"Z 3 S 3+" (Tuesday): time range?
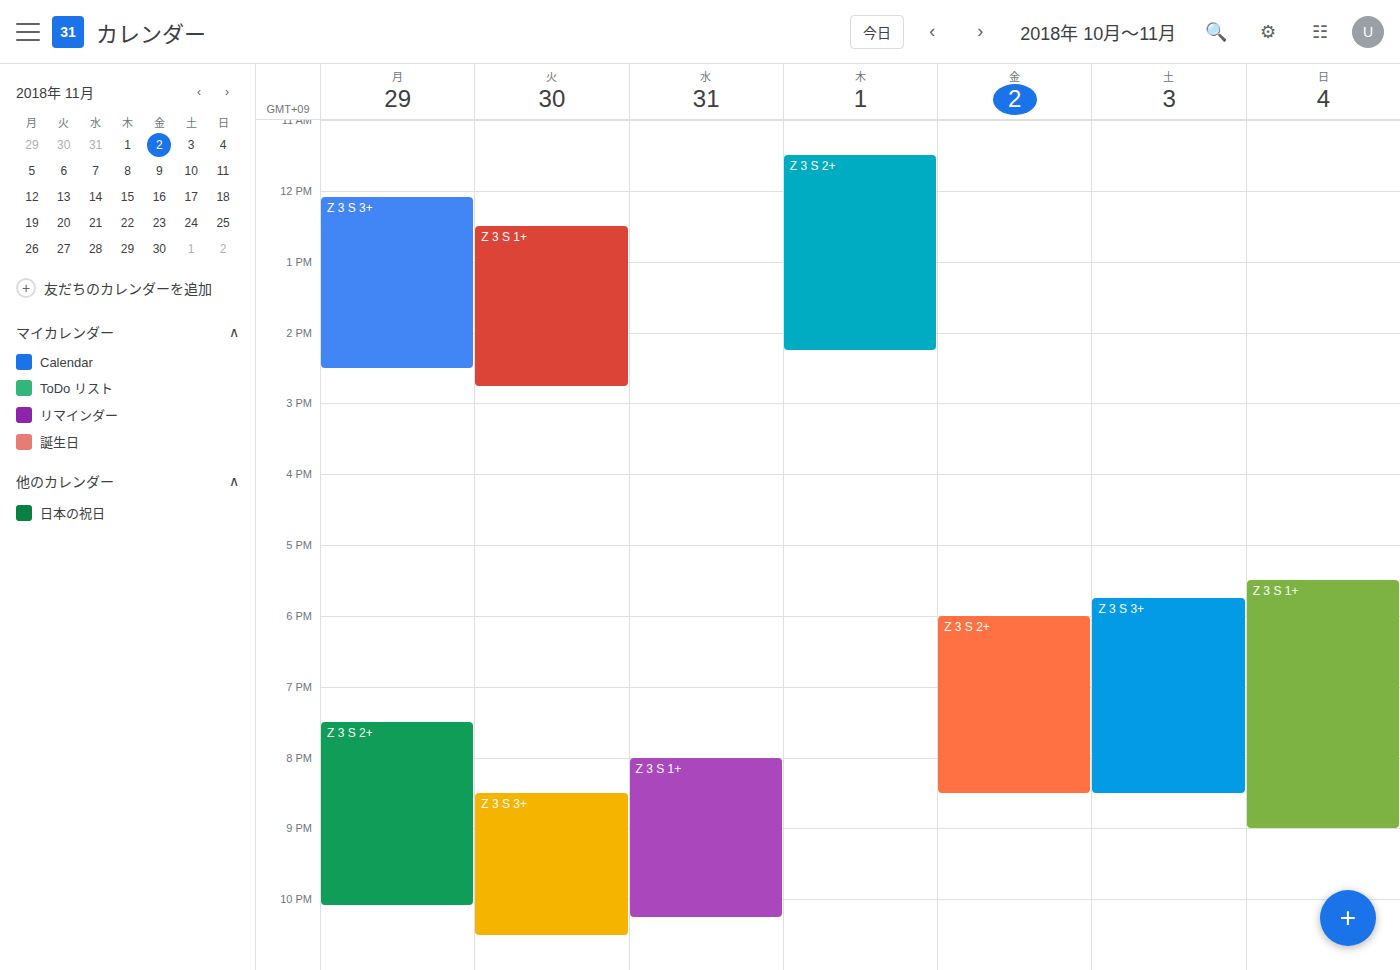
8:30 PM to 10:30 PM